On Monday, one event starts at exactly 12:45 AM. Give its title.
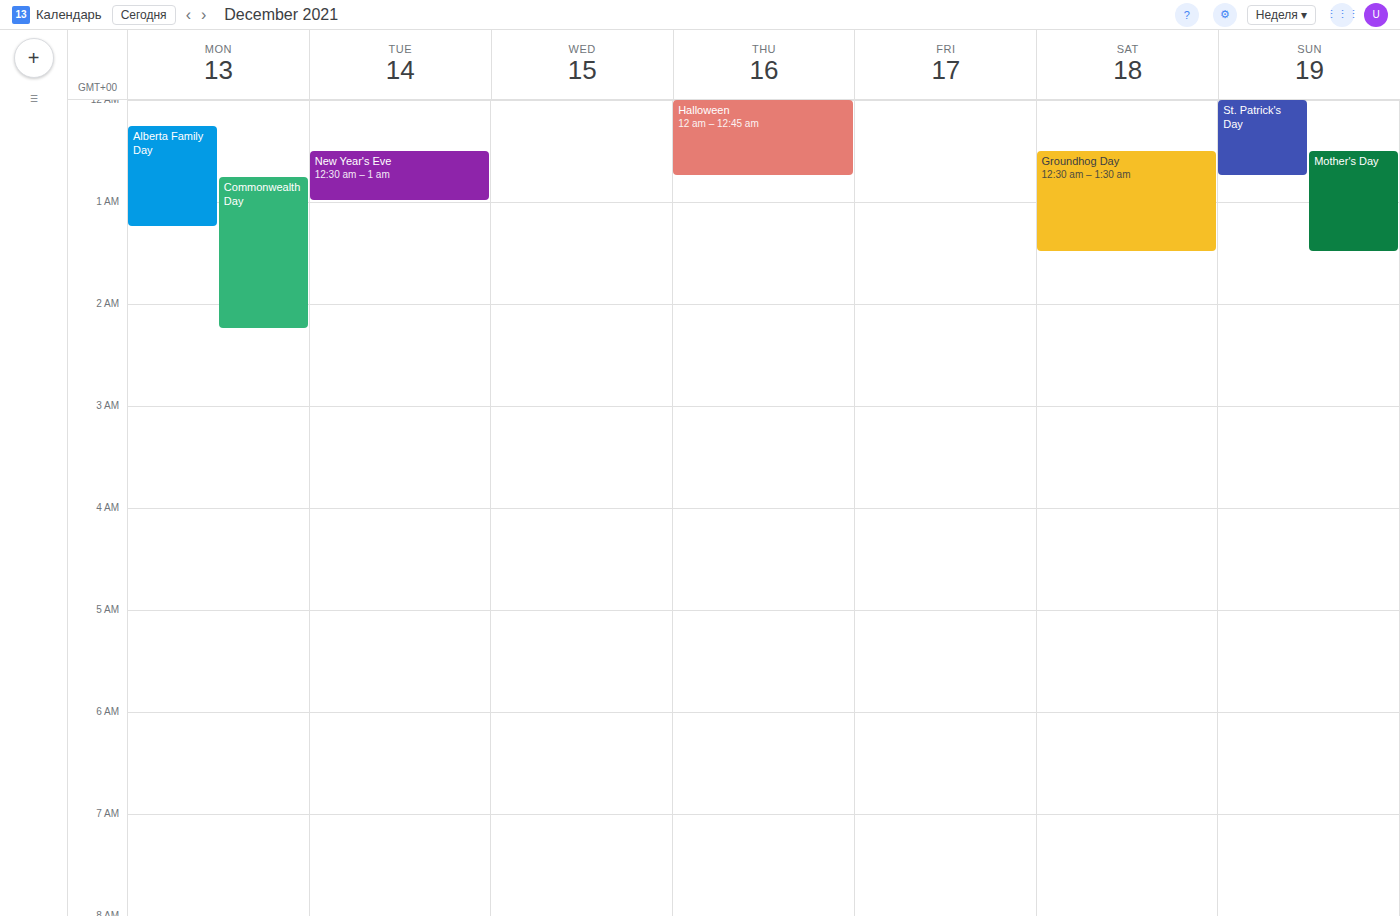
"Commonwealth Day"